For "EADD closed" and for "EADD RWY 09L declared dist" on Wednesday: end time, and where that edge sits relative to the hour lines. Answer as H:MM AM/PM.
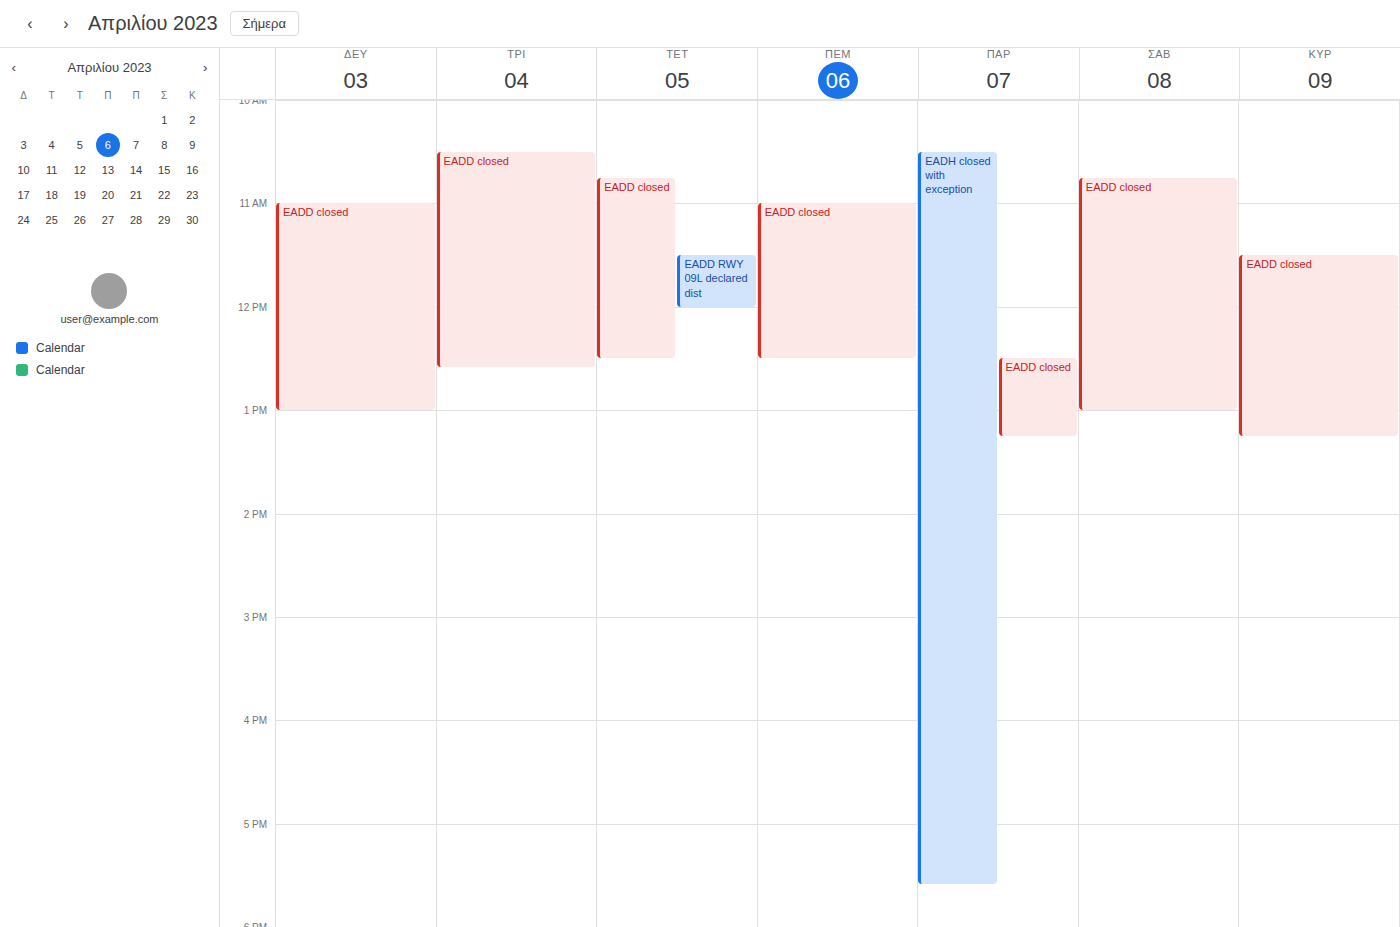
"EADD closed": 12:30 PM, halfway between the 12 PM and 1 PM lines. "EADD RWY 09L declared dist": 12:00 PM, exactly on the 12 PM line.